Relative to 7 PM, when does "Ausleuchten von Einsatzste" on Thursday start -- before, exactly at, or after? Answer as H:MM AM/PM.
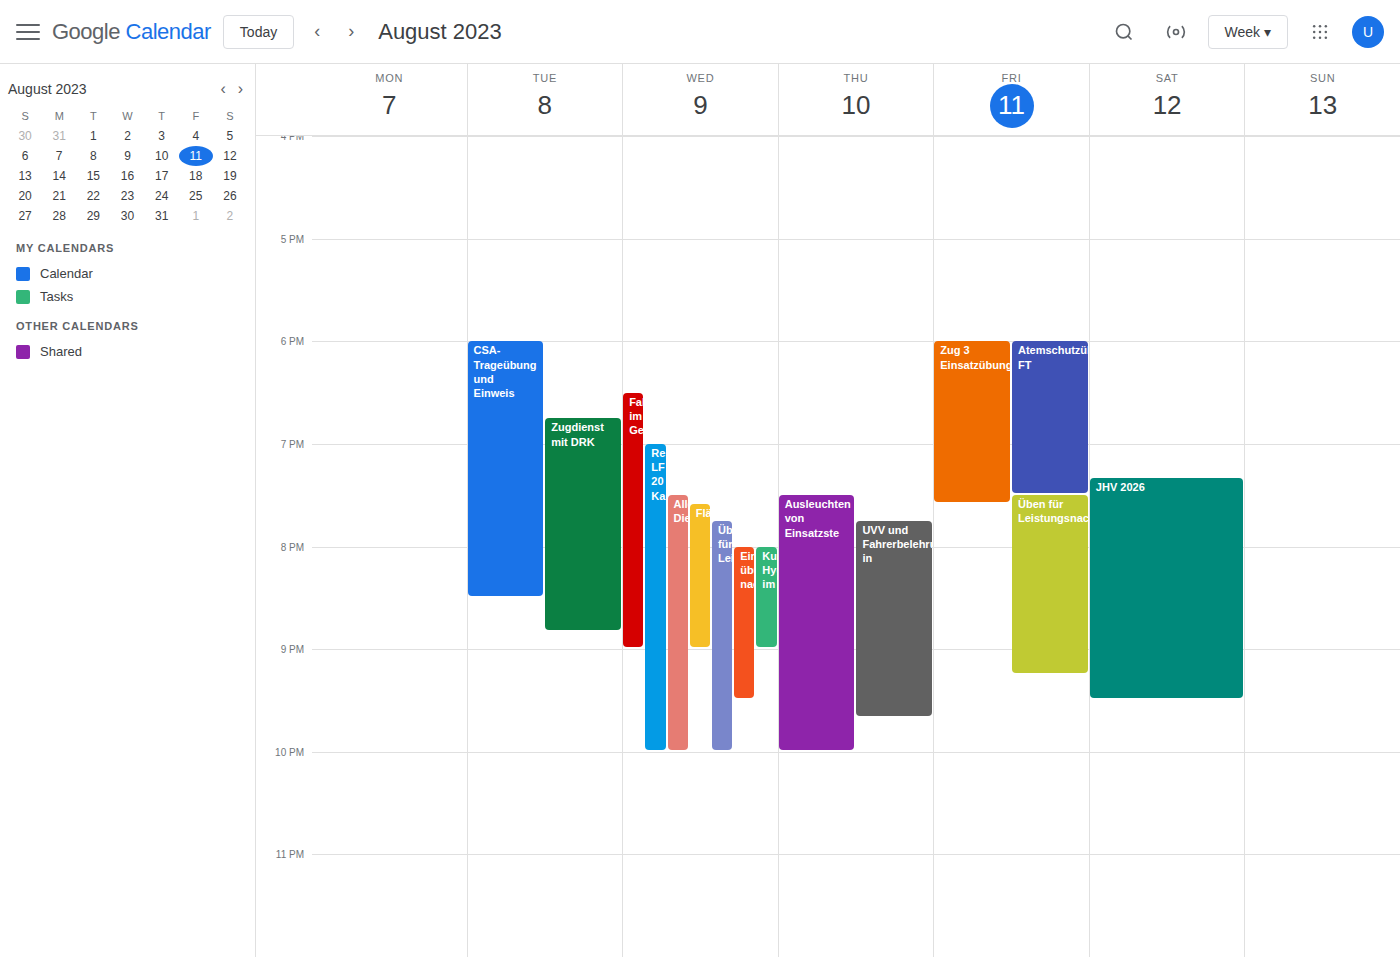
7:30 PM -- after 7 PM, 30 minutes below the 7 PM line.